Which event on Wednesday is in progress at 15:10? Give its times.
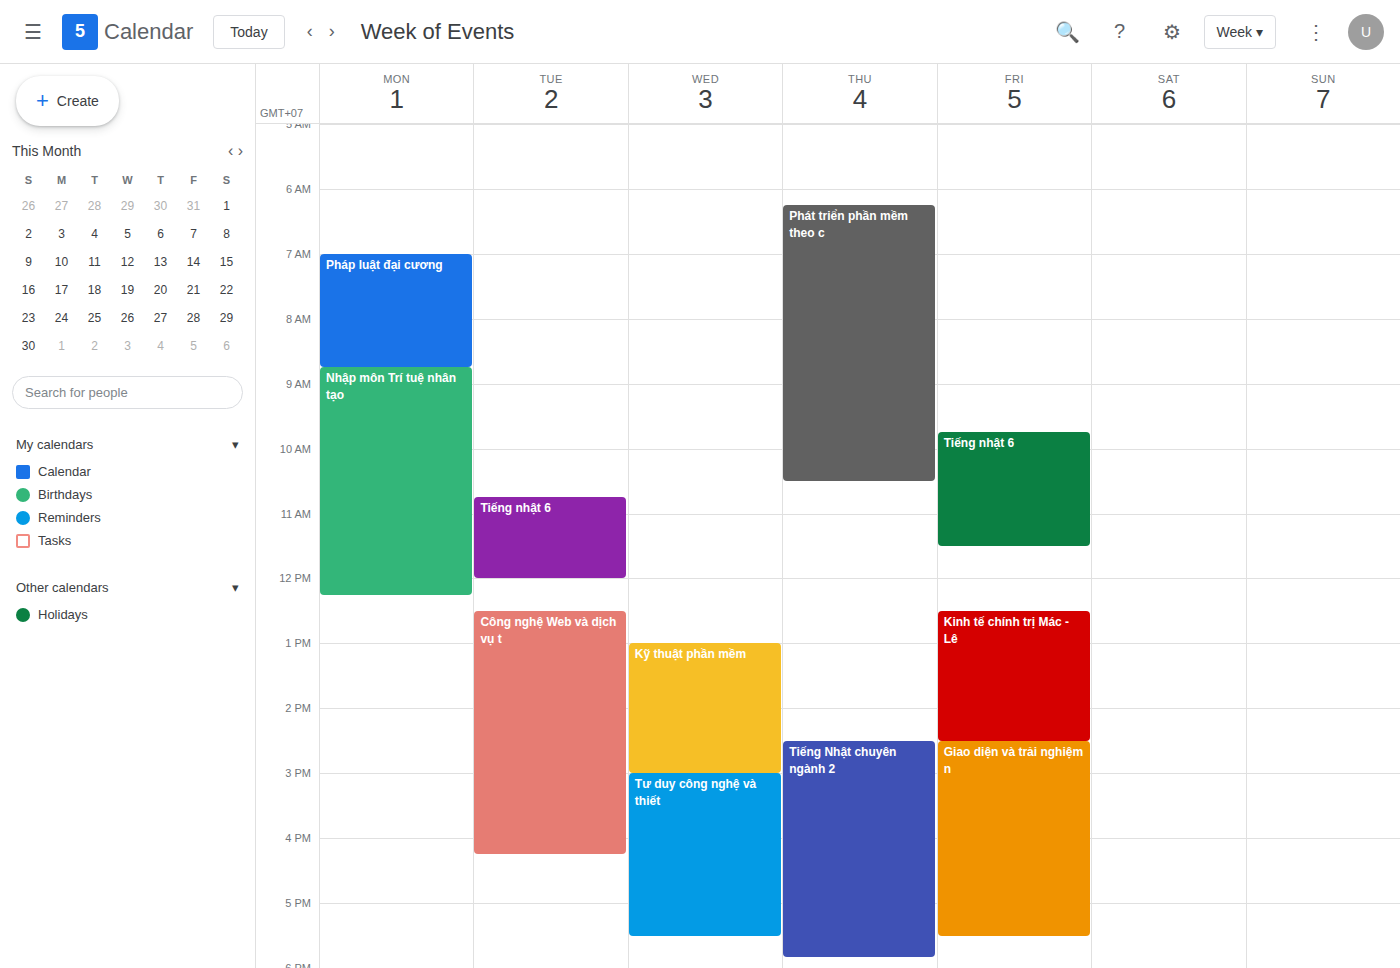
"Tư duy công nghệ và thiết", 15:00 to 17:30